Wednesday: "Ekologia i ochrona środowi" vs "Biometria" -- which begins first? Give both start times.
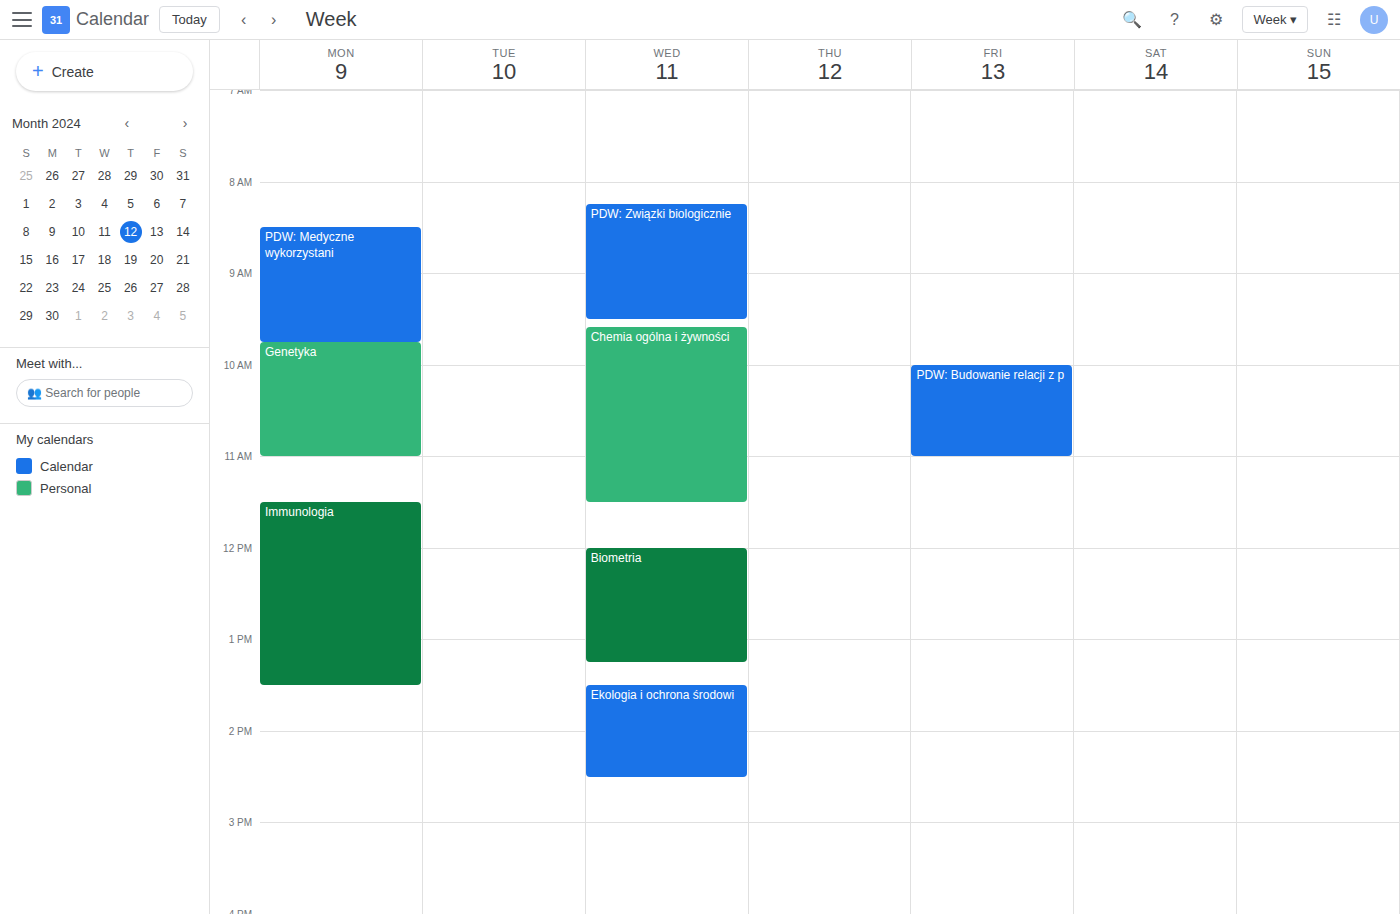
"Biometria" 12:00 PM; "Ekologia i ochrona środowi" 1:30 PM.